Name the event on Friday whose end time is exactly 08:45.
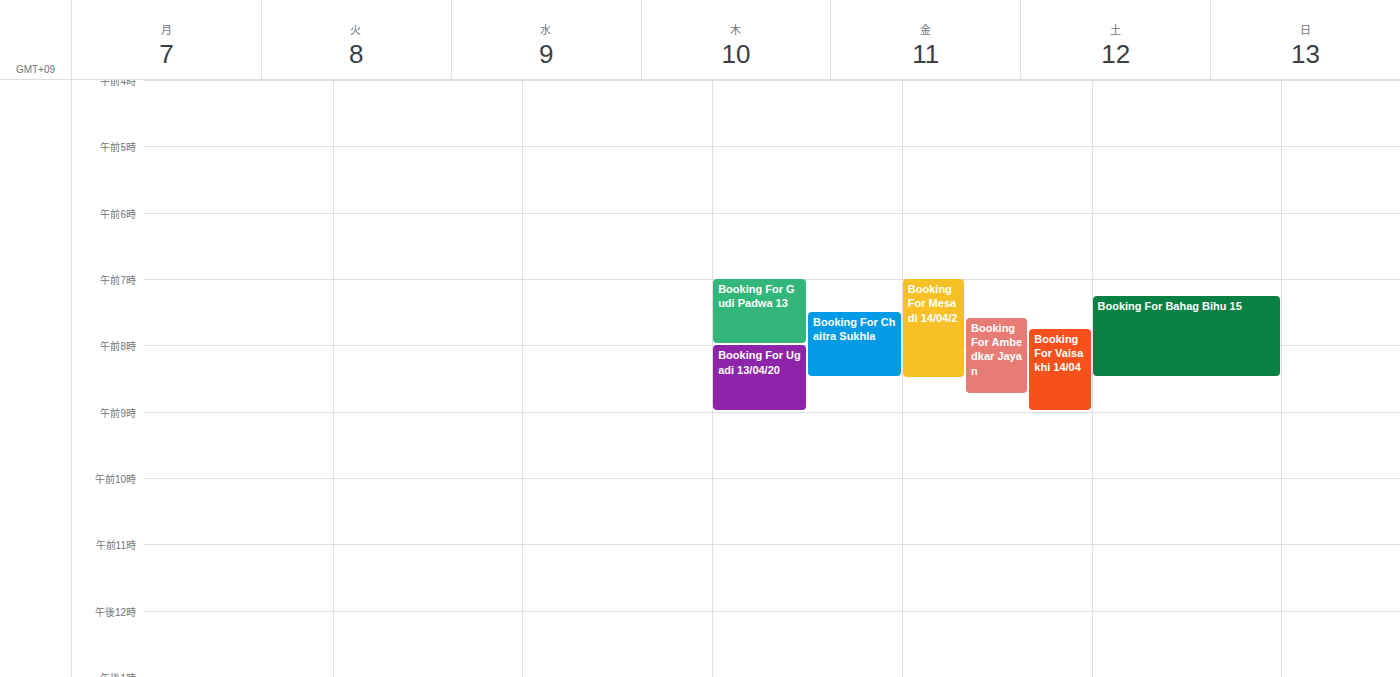
"Booking For Ambedkar Jayan"